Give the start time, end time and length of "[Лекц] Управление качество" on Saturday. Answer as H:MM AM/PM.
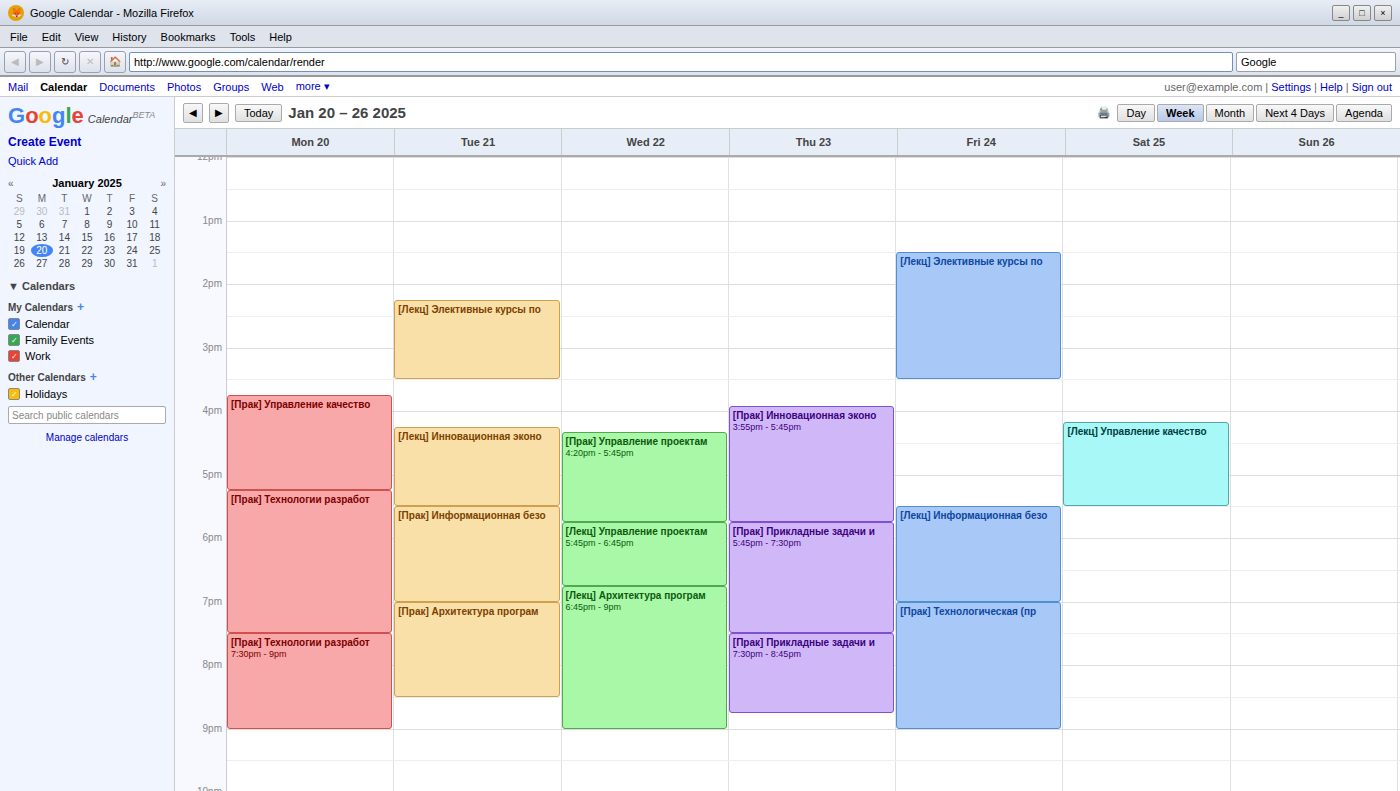
4:10 PM to 5:30 PM, 1 hour 20 minutes